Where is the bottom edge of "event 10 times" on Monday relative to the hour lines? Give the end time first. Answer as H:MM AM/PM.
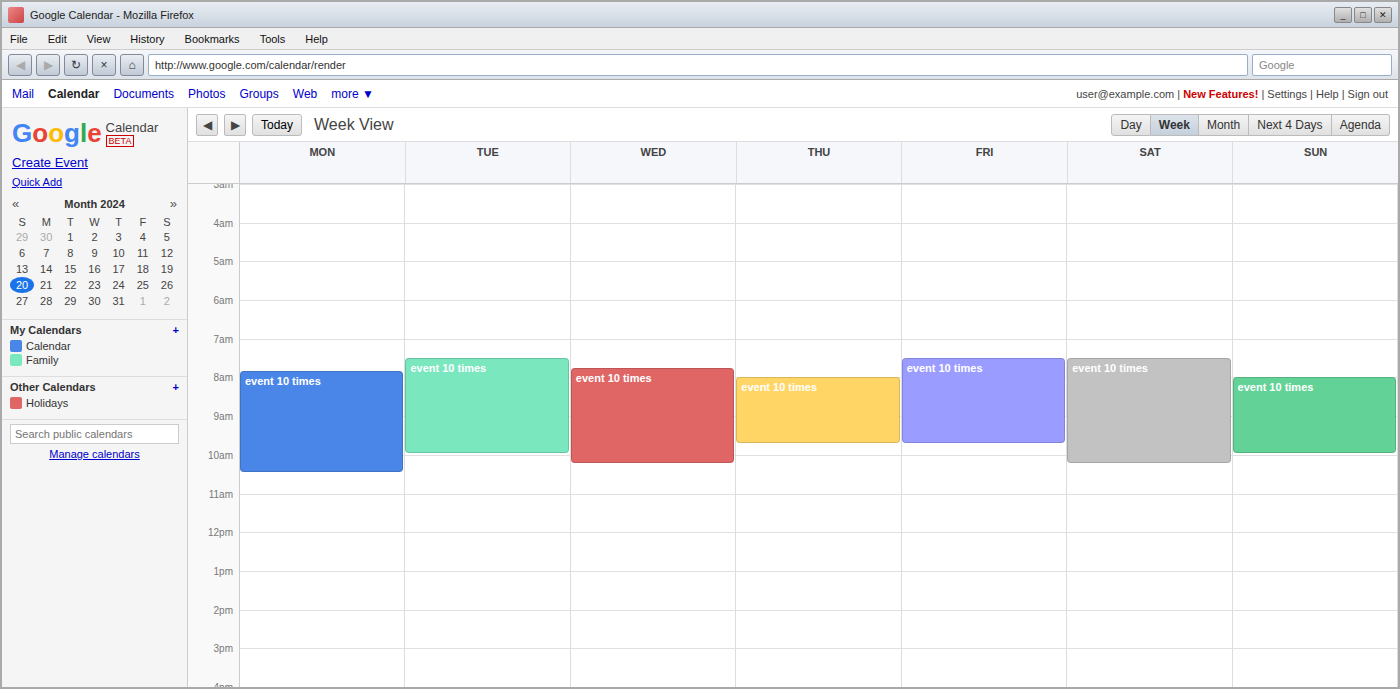
10:30 AM -- halfway between the 10 AM and 11 AM lines.